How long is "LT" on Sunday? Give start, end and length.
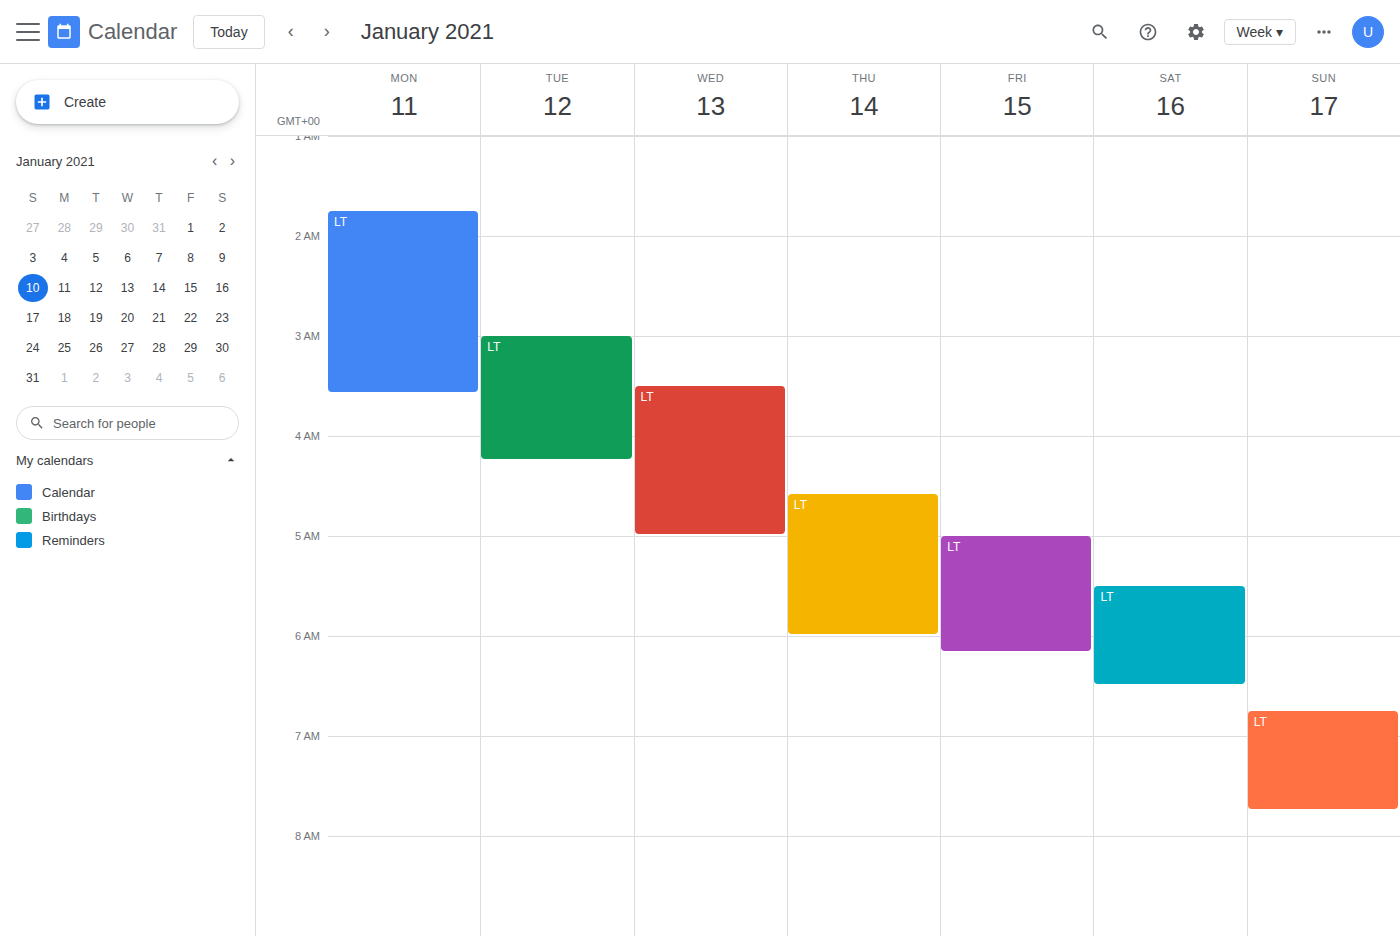
6:45 AM to 7:45 AM, 1 hour